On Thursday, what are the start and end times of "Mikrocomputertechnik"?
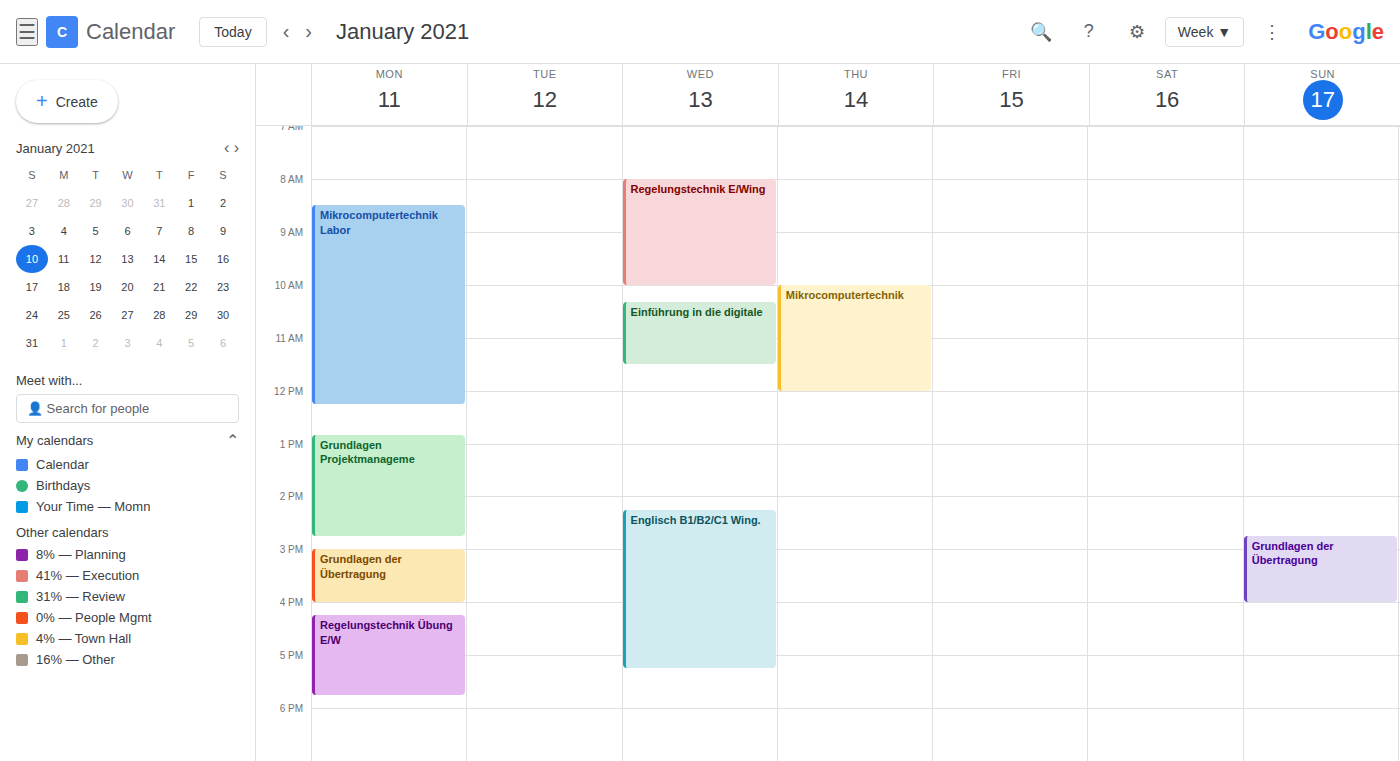
10:00 AM to 12:00 PM